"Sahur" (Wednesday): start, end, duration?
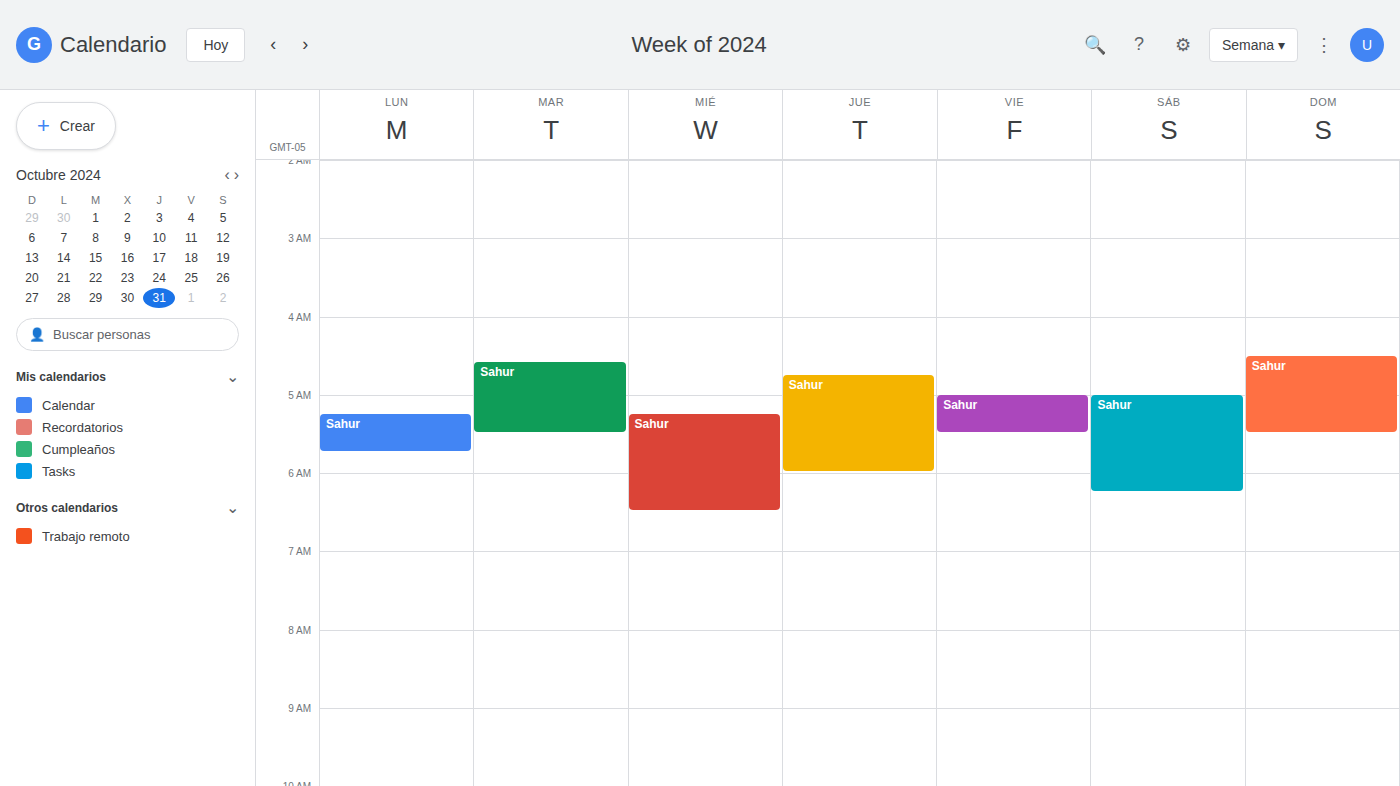
5:15 AM to 6:30 AM, 1 hour 15 minutes